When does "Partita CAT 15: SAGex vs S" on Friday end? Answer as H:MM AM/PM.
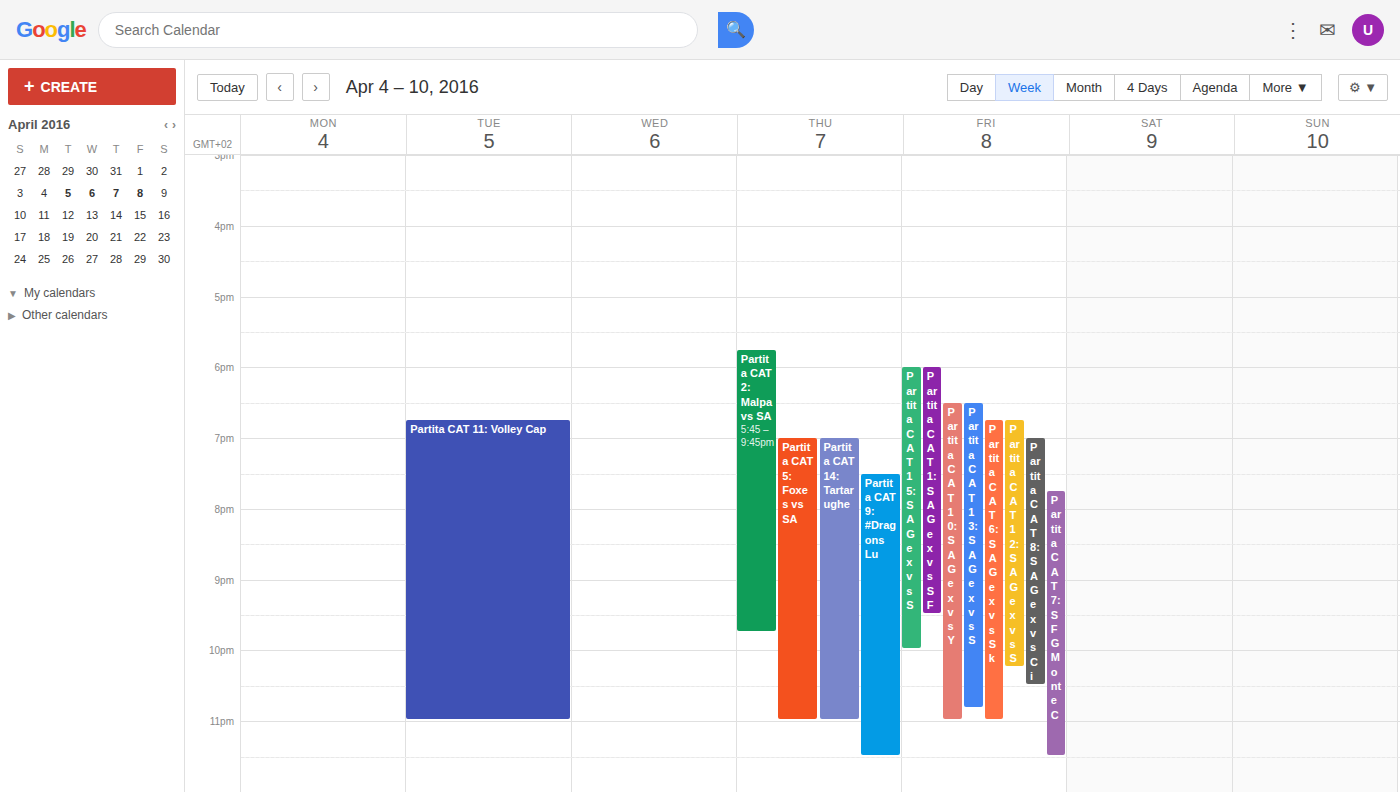
10:00 PM